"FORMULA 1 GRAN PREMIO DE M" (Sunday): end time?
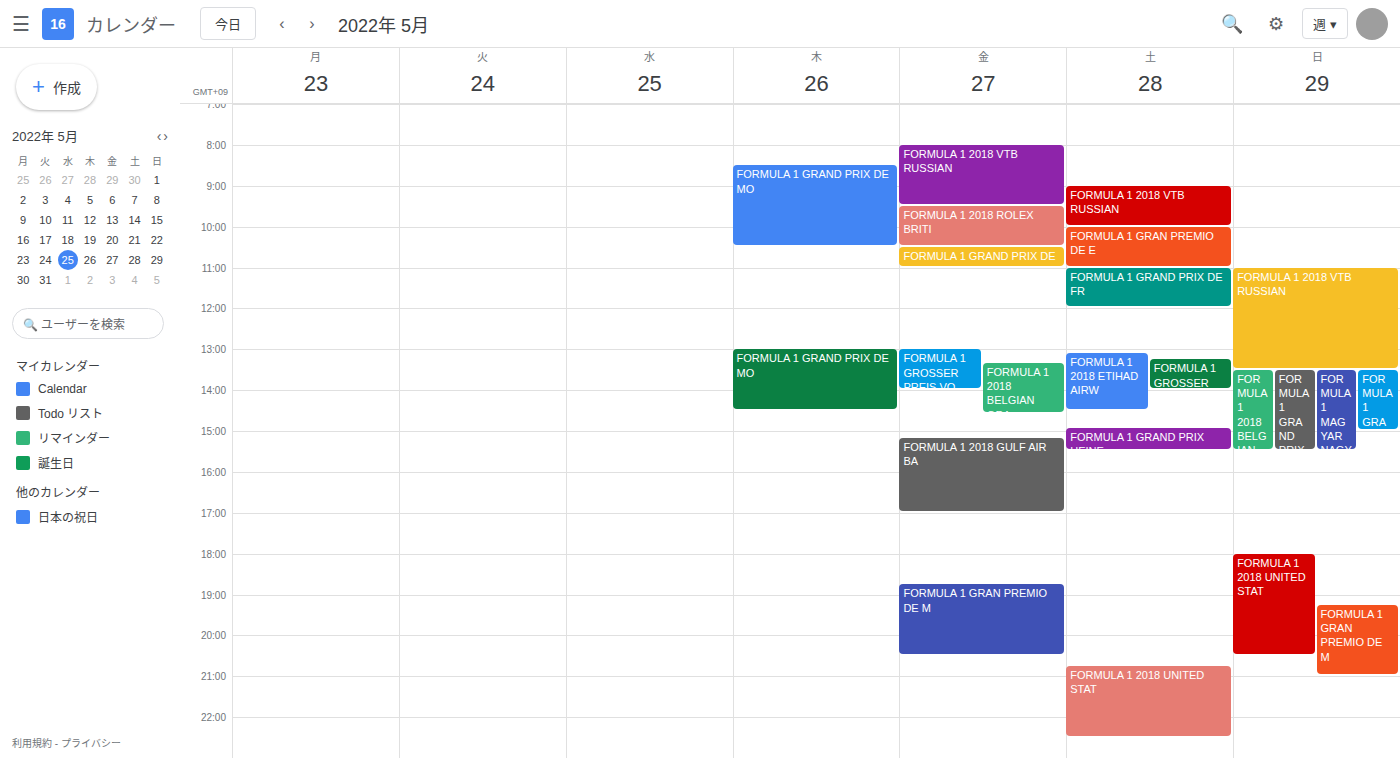
21:00